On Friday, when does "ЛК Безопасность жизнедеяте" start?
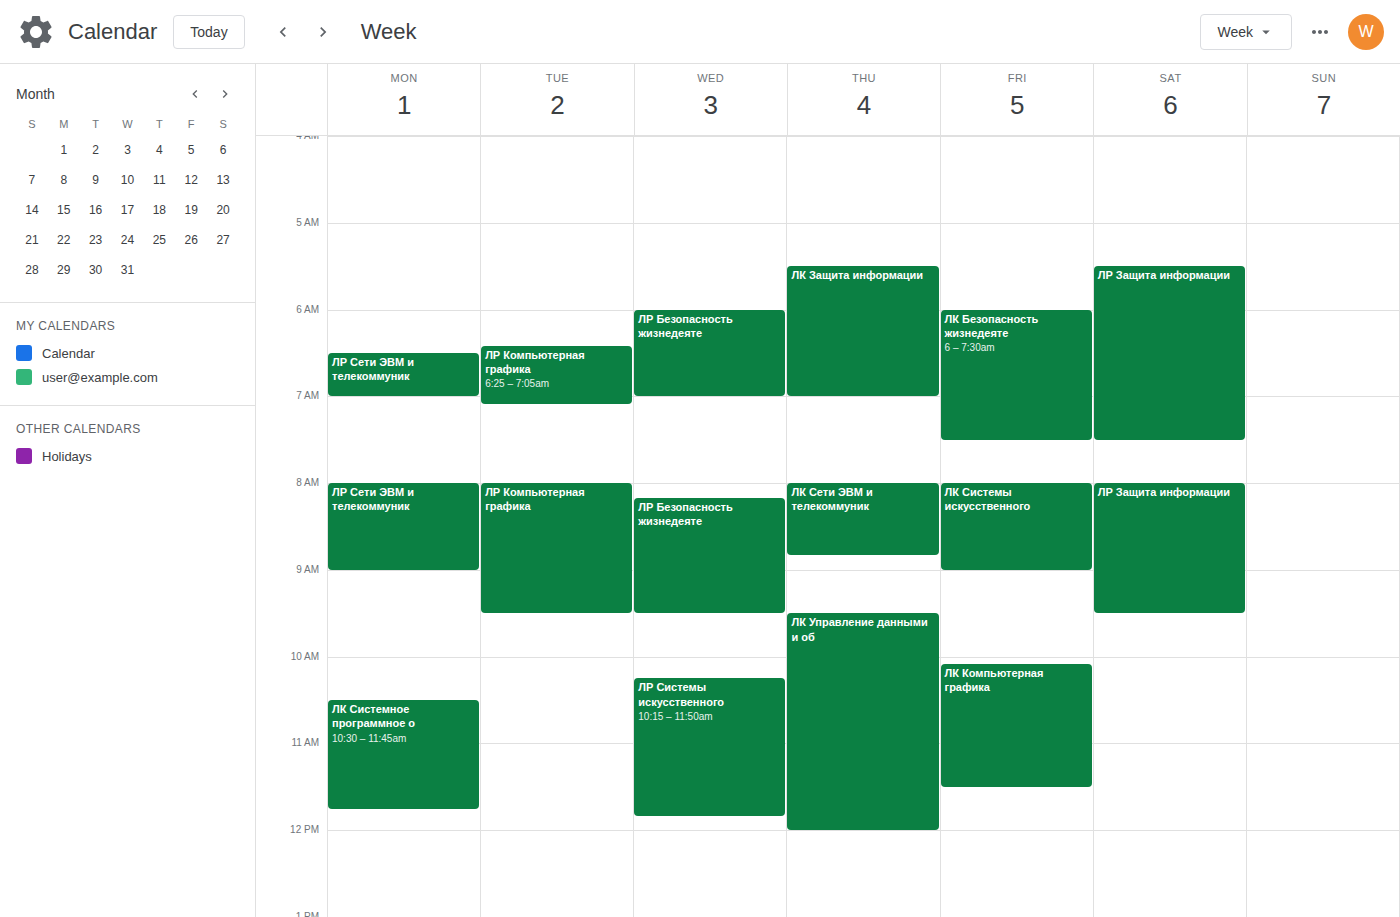
6:00 AM